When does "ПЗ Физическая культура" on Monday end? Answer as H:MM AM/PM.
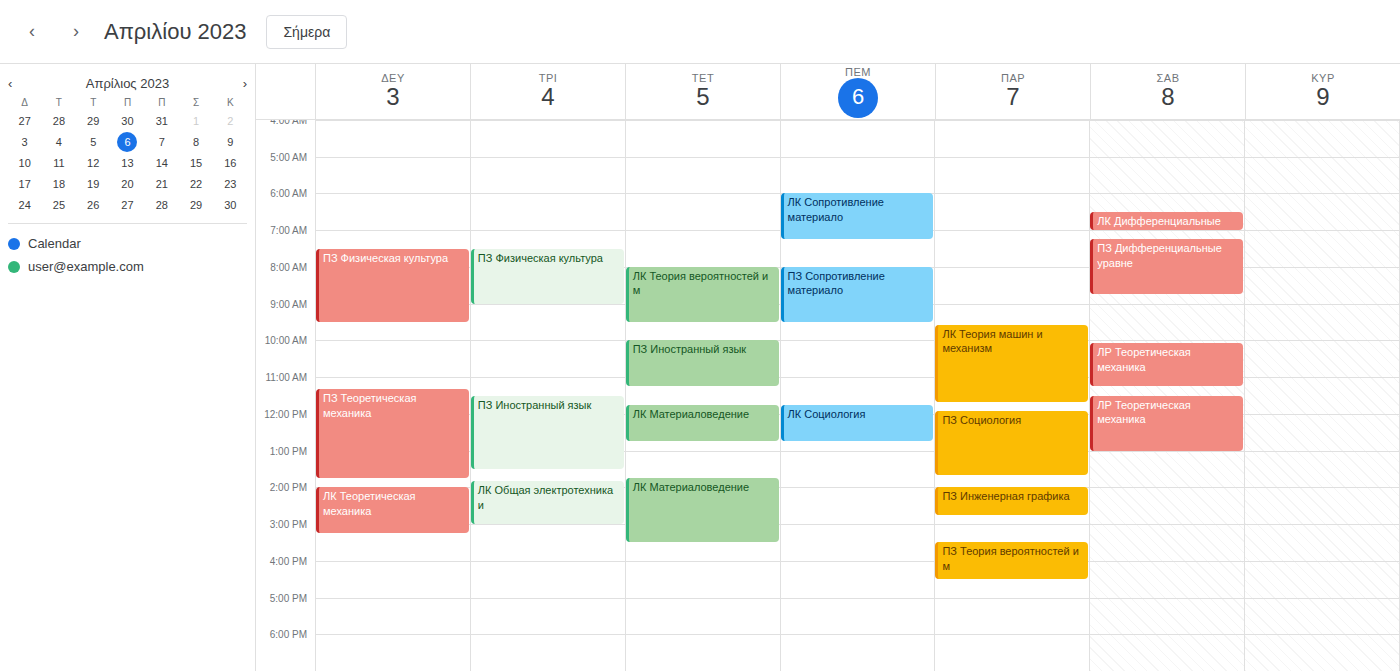
9:30 AM